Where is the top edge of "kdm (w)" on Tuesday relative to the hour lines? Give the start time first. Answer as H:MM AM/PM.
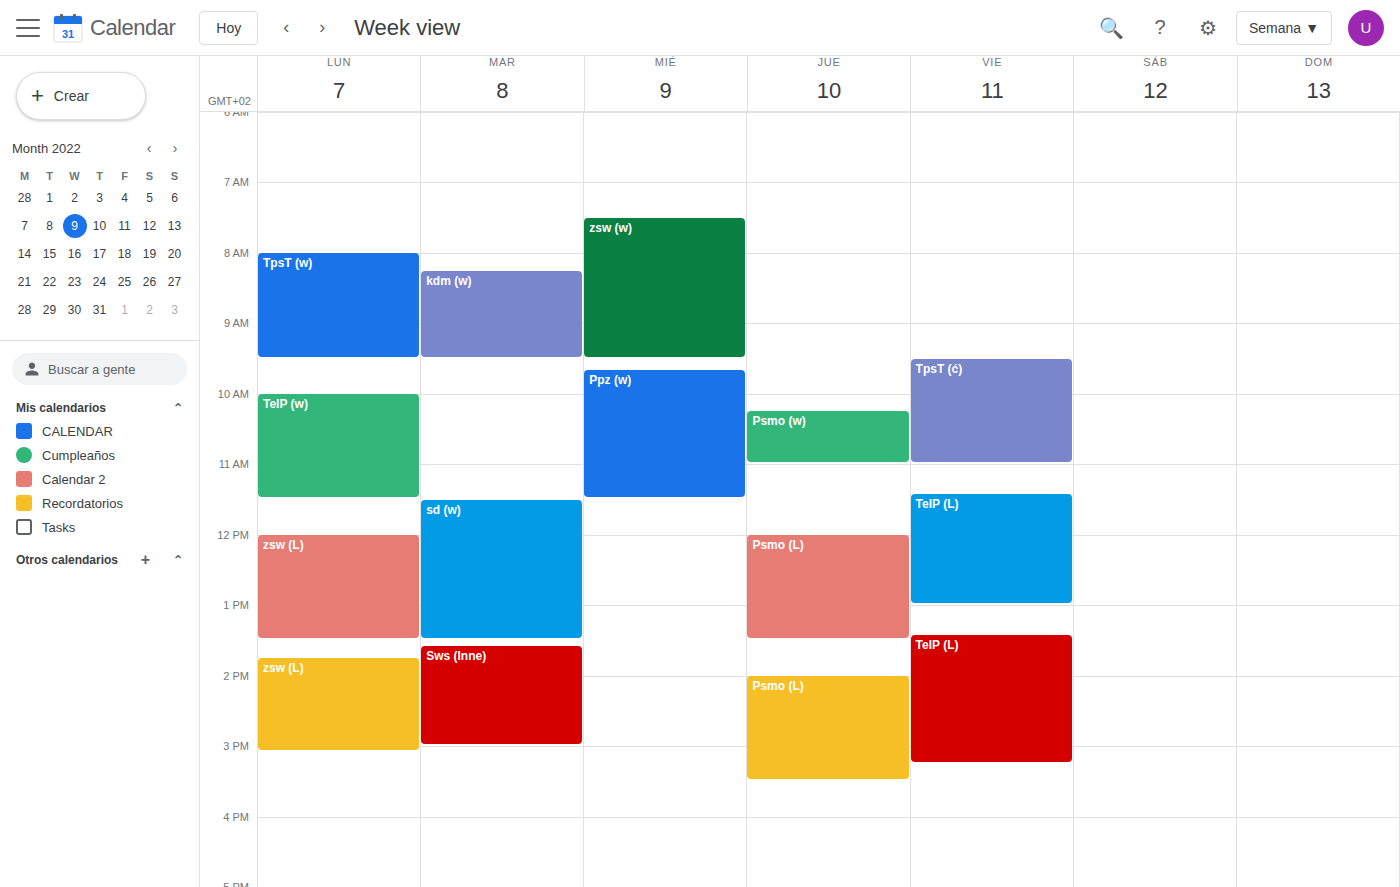
8:15 AM -- neither: a quarter of the way from the 8 AM line to the 9 AM line.